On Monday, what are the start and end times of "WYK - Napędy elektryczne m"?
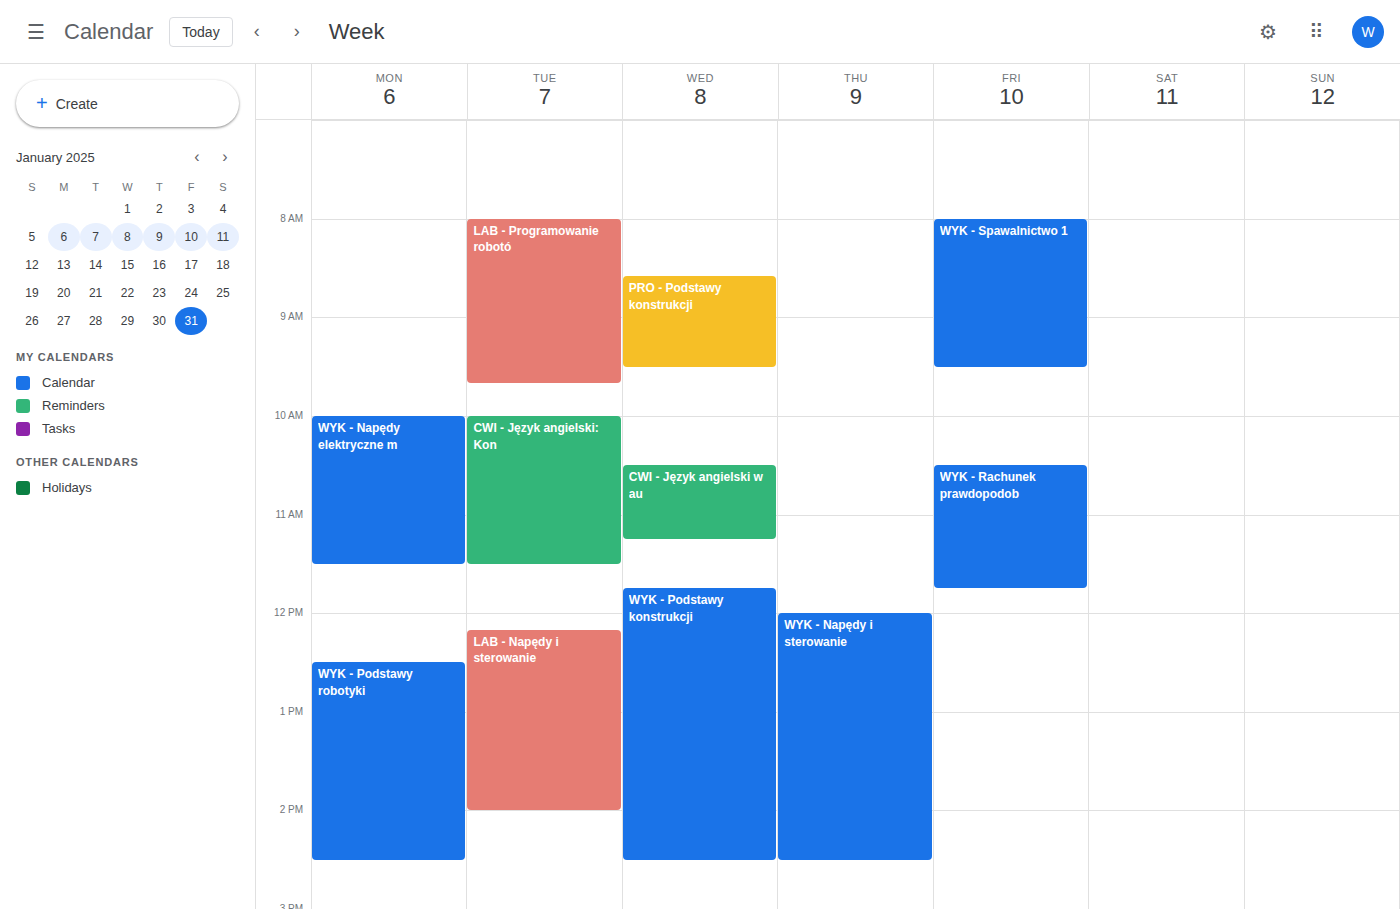
10:00 to 11:30